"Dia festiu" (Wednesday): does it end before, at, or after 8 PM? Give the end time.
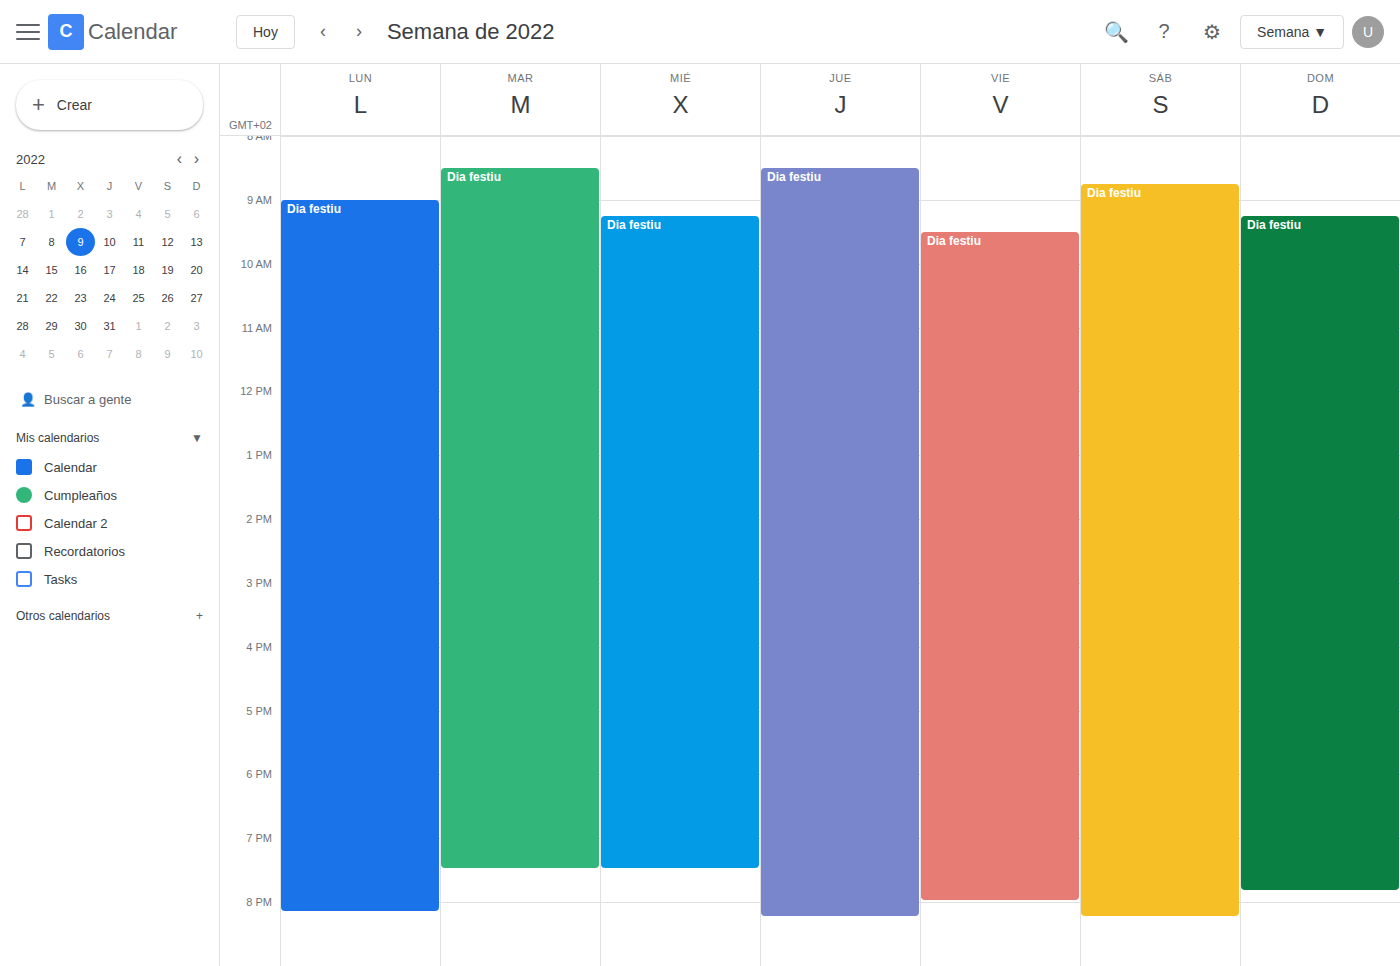
7:30 PM -- before 8 PM, 30 minutes above the 8 PM line.